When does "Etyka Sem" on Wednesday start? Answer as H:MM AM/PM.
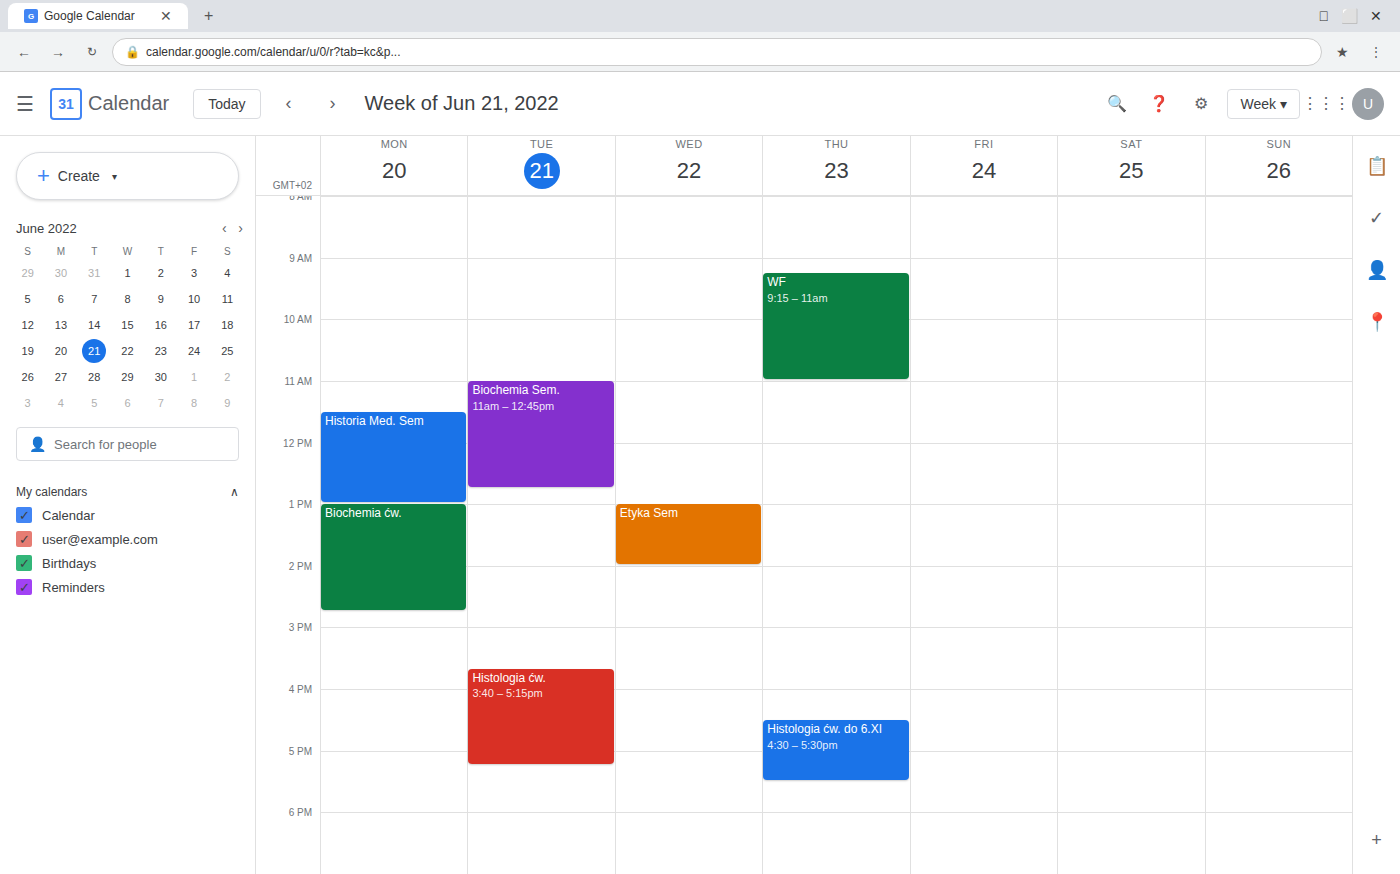
1:00 PM